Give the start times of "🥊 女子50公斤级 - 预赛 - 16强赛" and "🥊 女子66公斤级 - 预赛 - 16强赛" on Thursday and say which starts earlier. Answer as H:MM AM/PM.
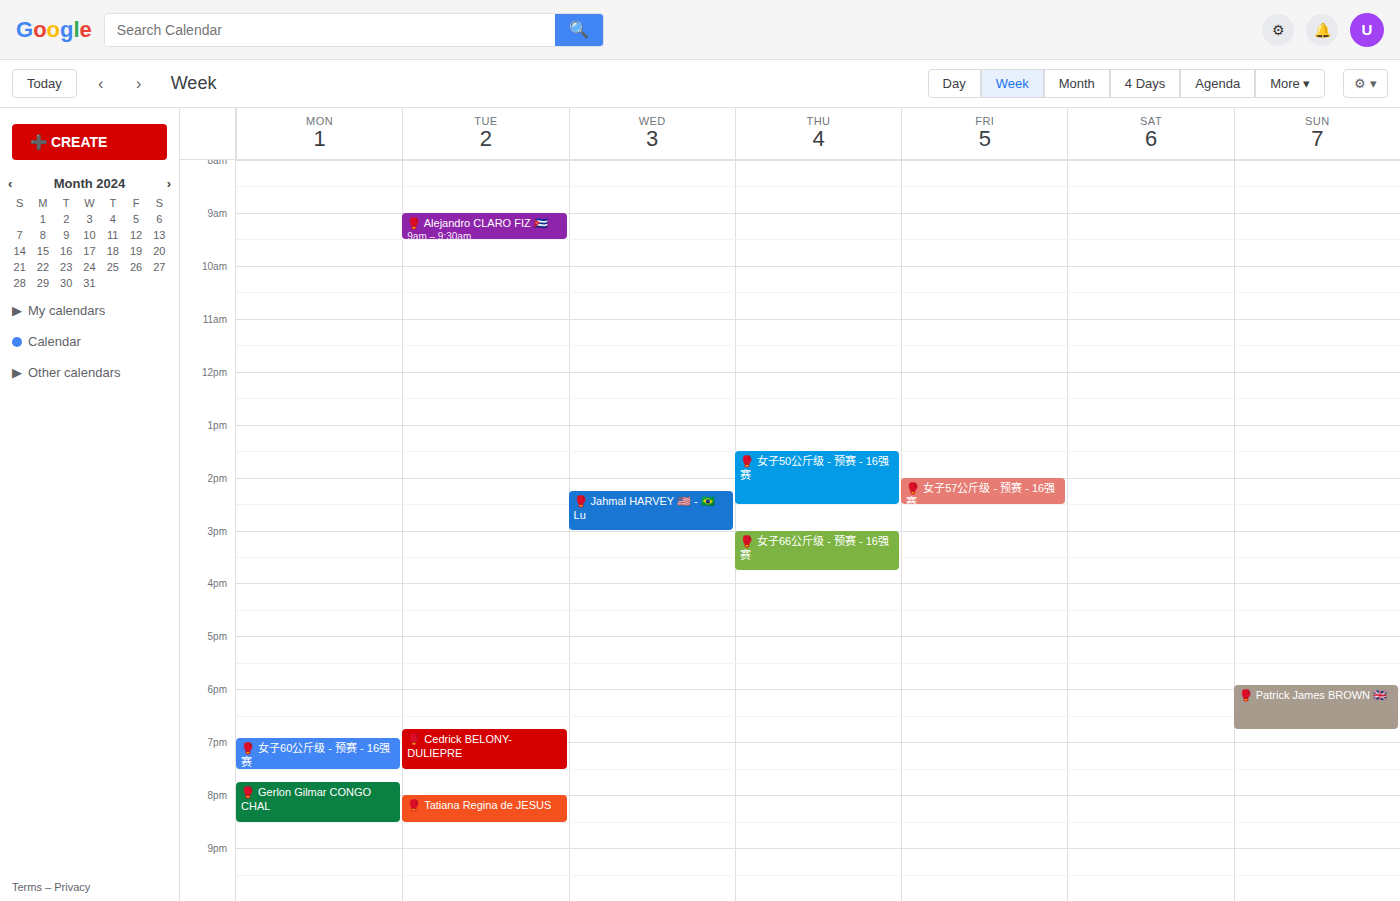
"🥊 女子50公斤级 - 预赛 - 16强赛" 1:30 PM; "🥊 女子66公斤级 - 预赛 - 16强赛" 3:00 PM.